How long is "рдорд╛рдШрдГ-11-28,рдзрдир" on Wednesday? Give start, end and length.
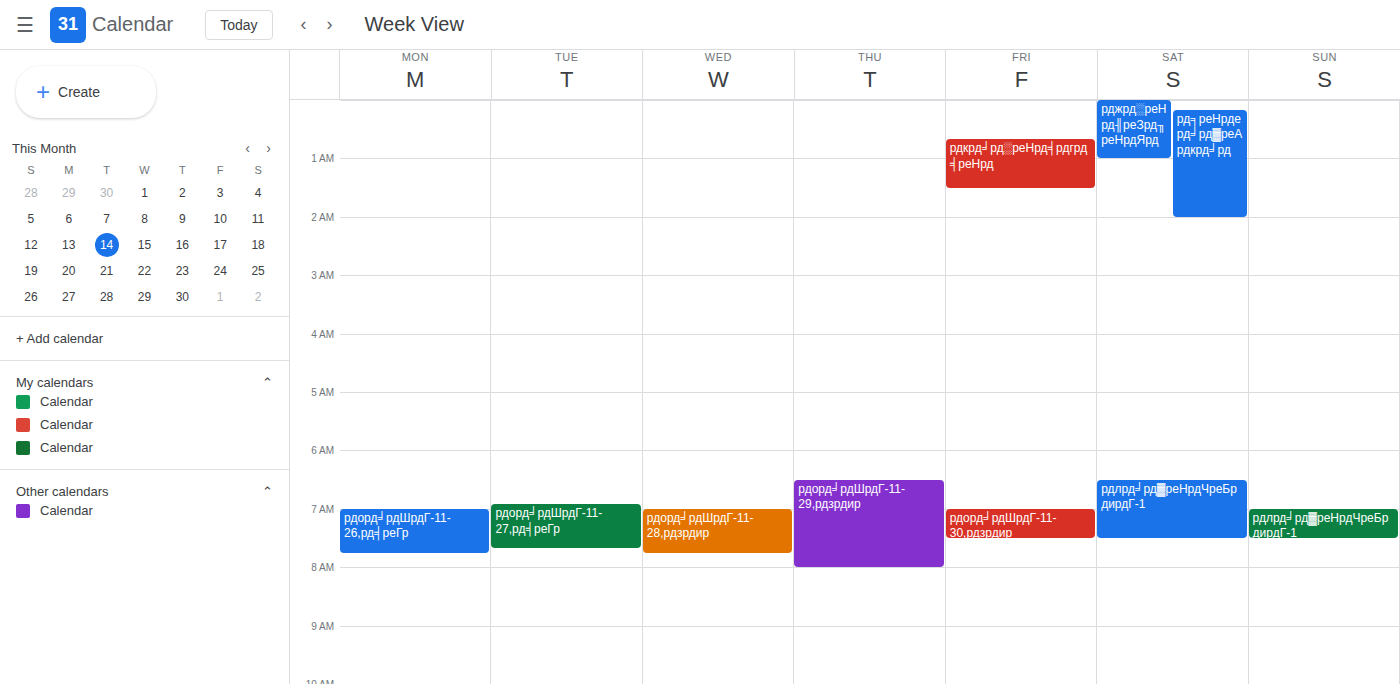
7:00 AM to 7:45 AM, 45 minutes